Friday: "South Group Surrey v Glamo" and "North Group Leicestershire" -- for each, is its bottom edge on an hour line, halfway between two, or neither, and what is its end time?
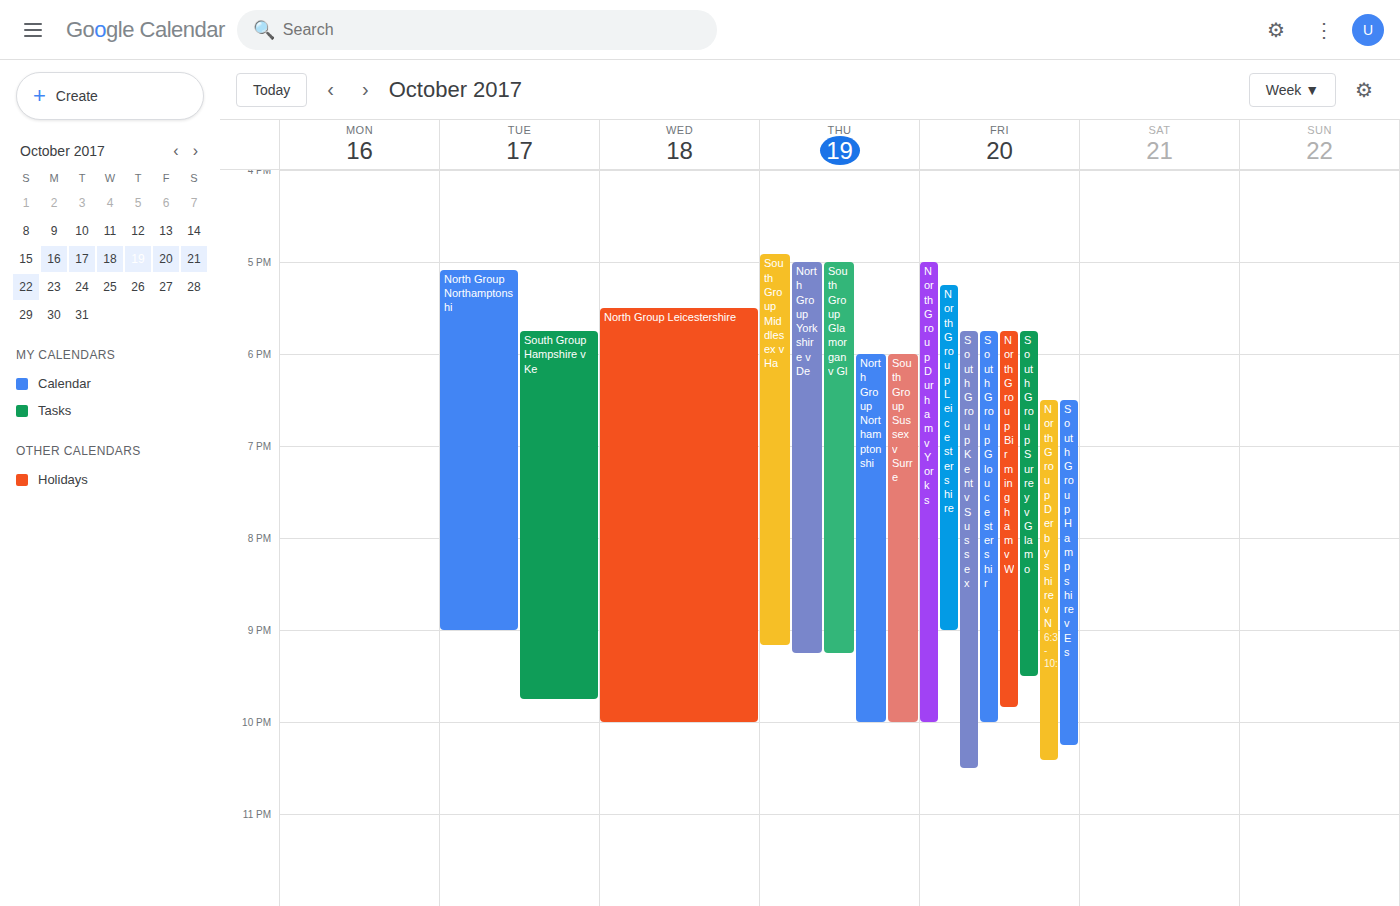
"South Group Surrey v Glamo": 9:30 PM, halfway between the 9 PM and 10 PM lines. "North Group Leicestershire": 9:00 PM, exactly on the 9 PM line.